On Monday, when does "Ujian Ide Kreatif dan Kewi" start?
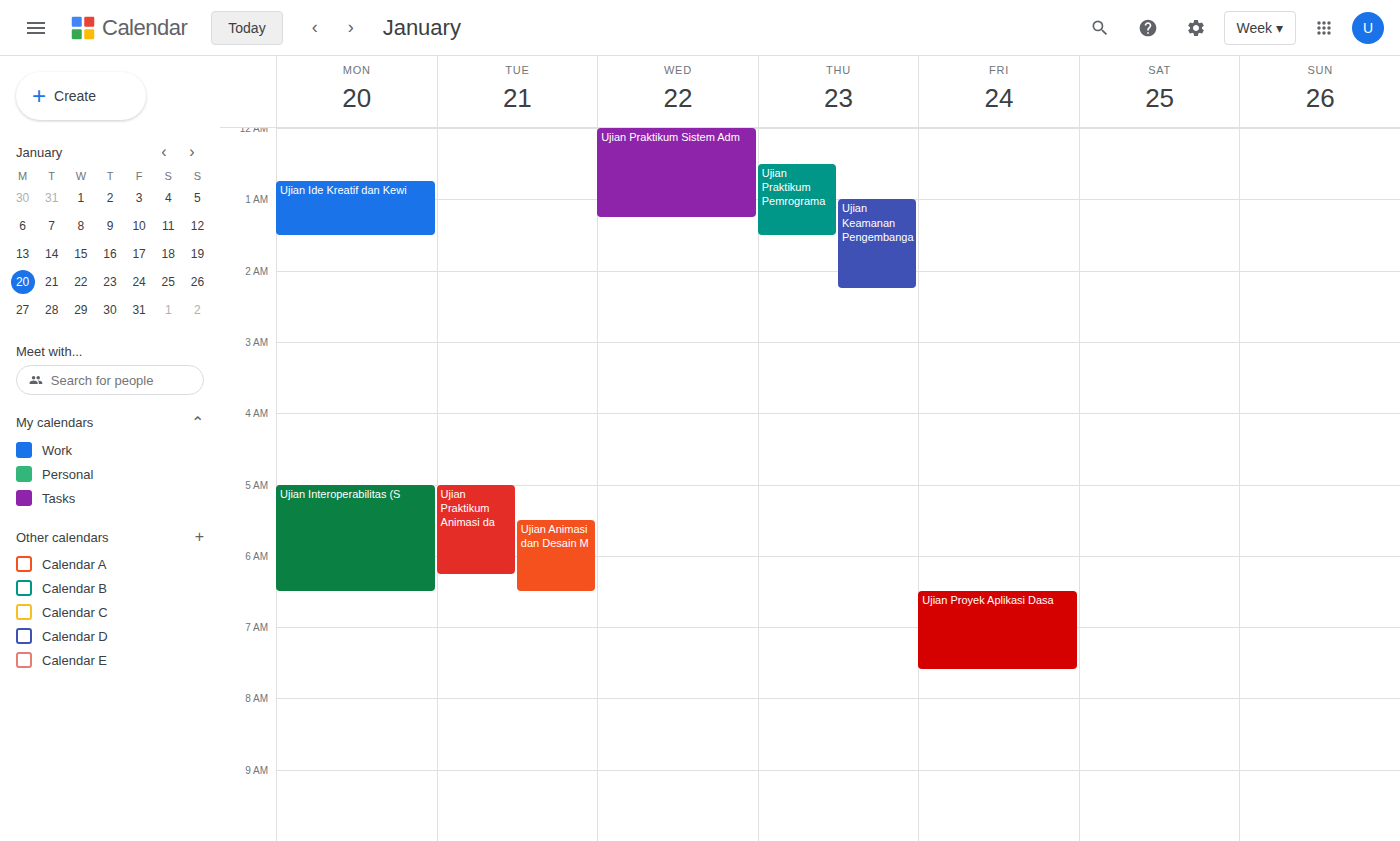
12:45 AM